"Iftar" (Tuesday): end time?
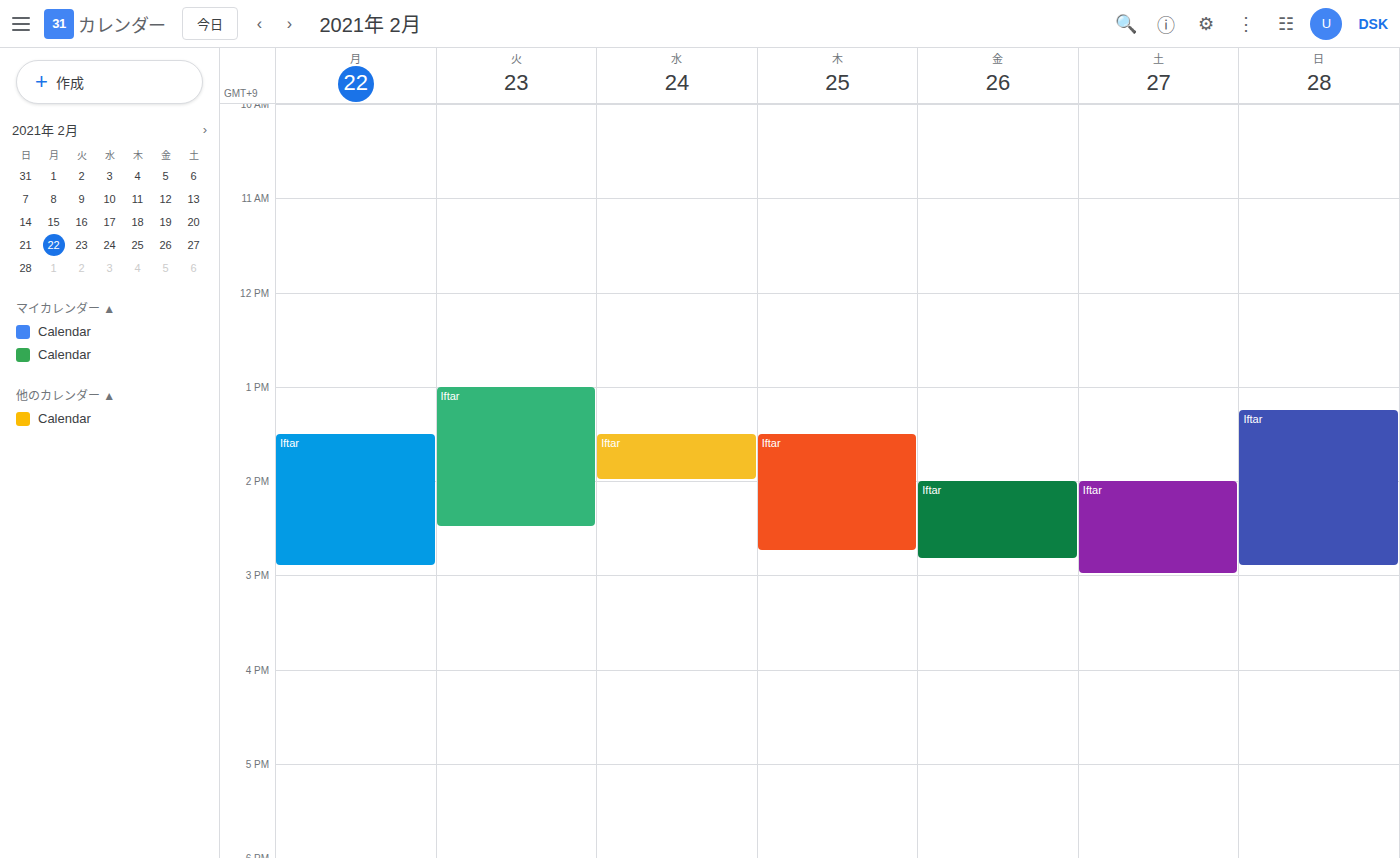
2:30 PM